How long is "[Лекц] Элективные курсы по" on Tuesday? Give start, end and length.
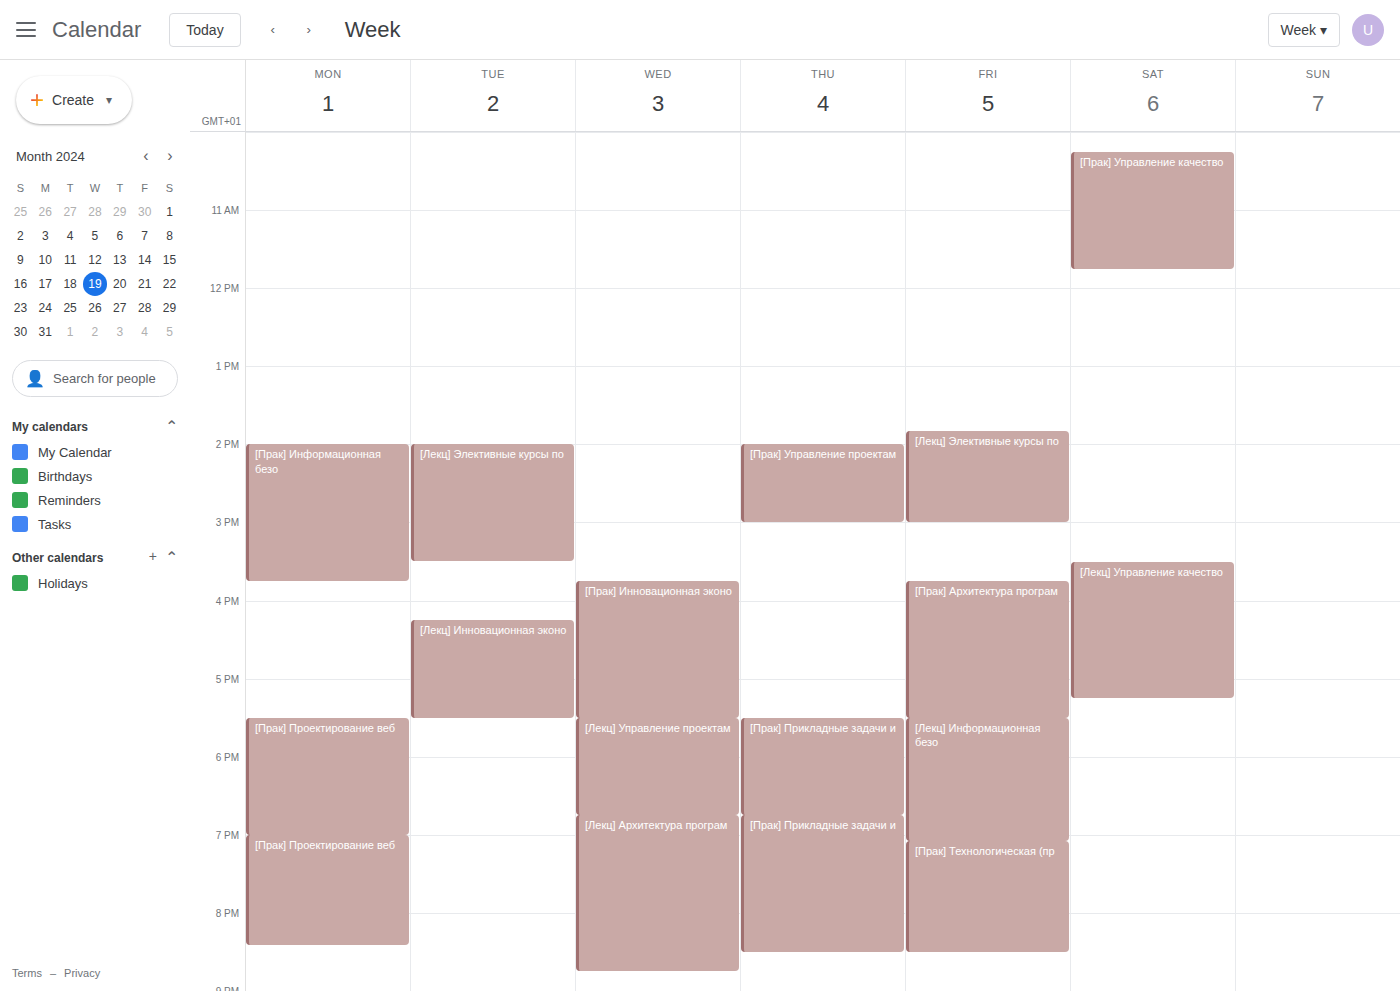
2:00 PM to 3:30 PM, 1 hour 30 minutes